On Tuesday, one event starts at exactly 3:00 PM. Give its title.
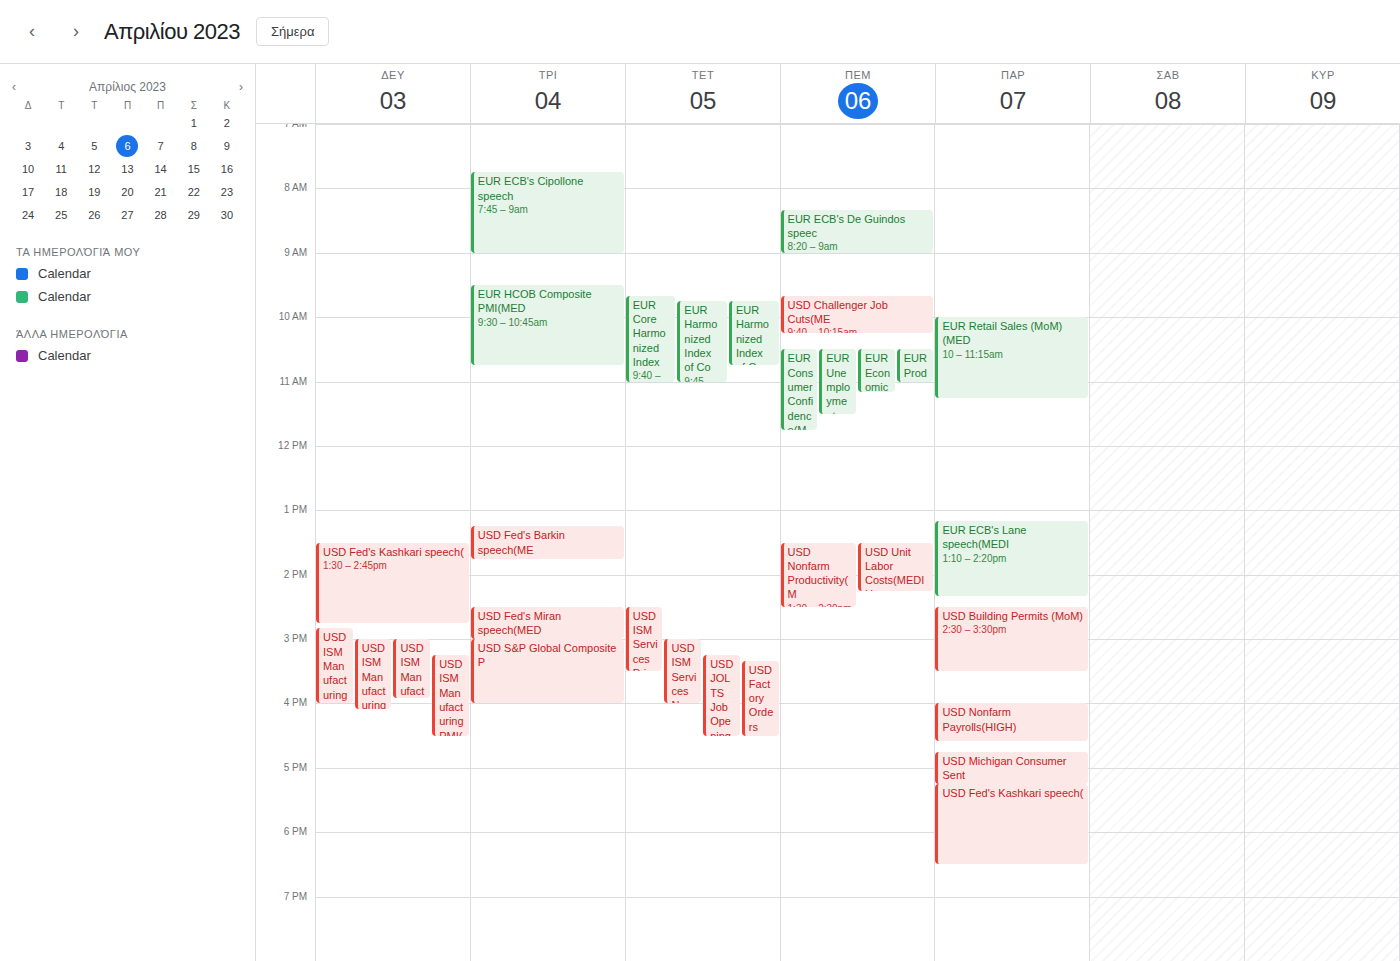
"USD S&P Global Composite P"